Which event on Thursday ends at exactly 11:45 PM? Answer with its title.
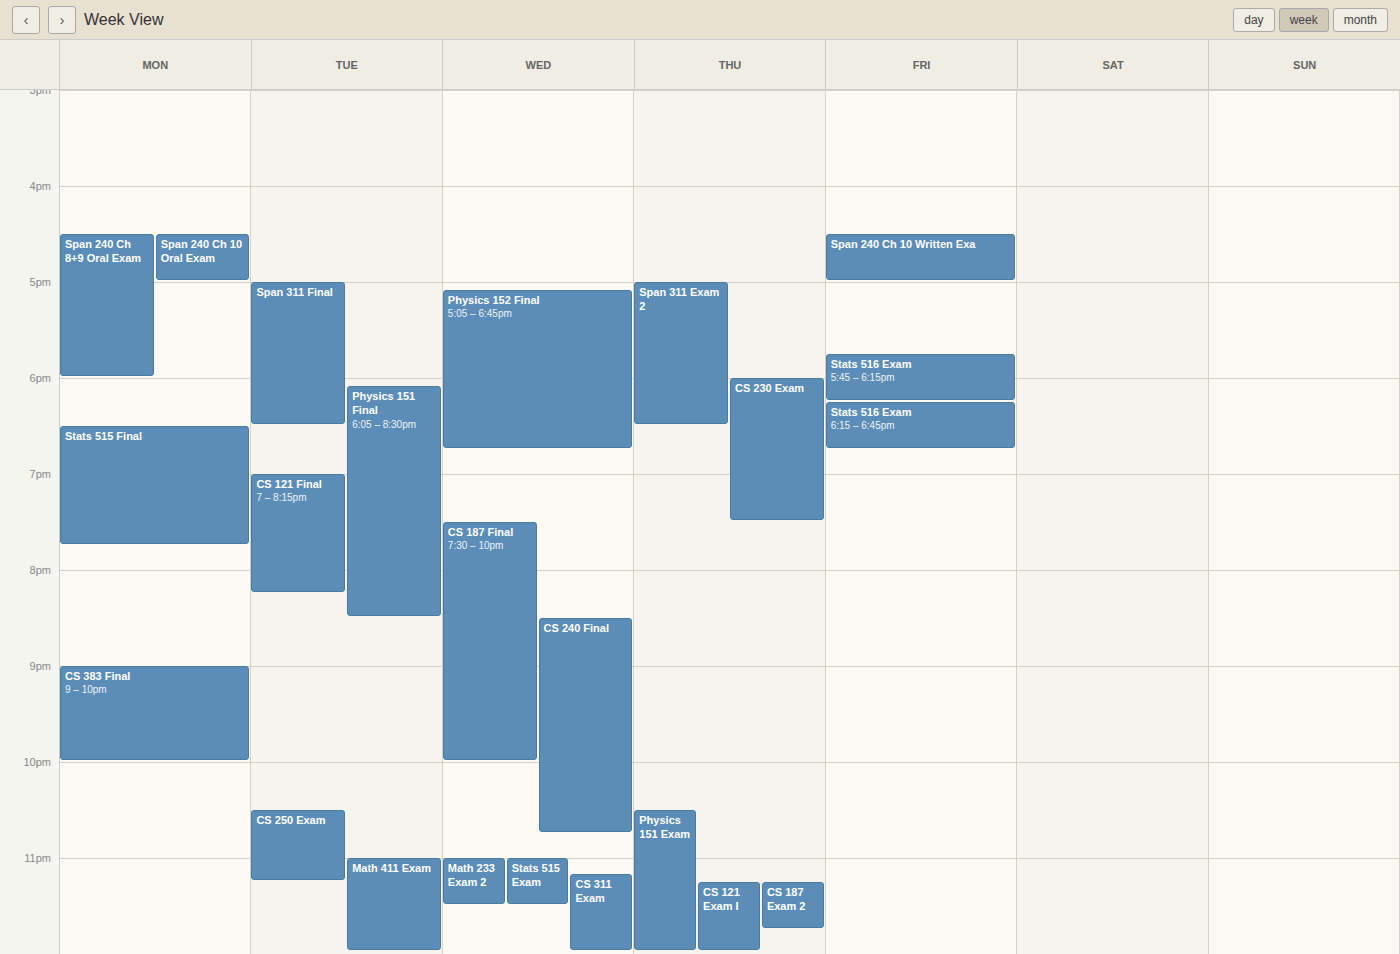
"CS 187 Exam 2"